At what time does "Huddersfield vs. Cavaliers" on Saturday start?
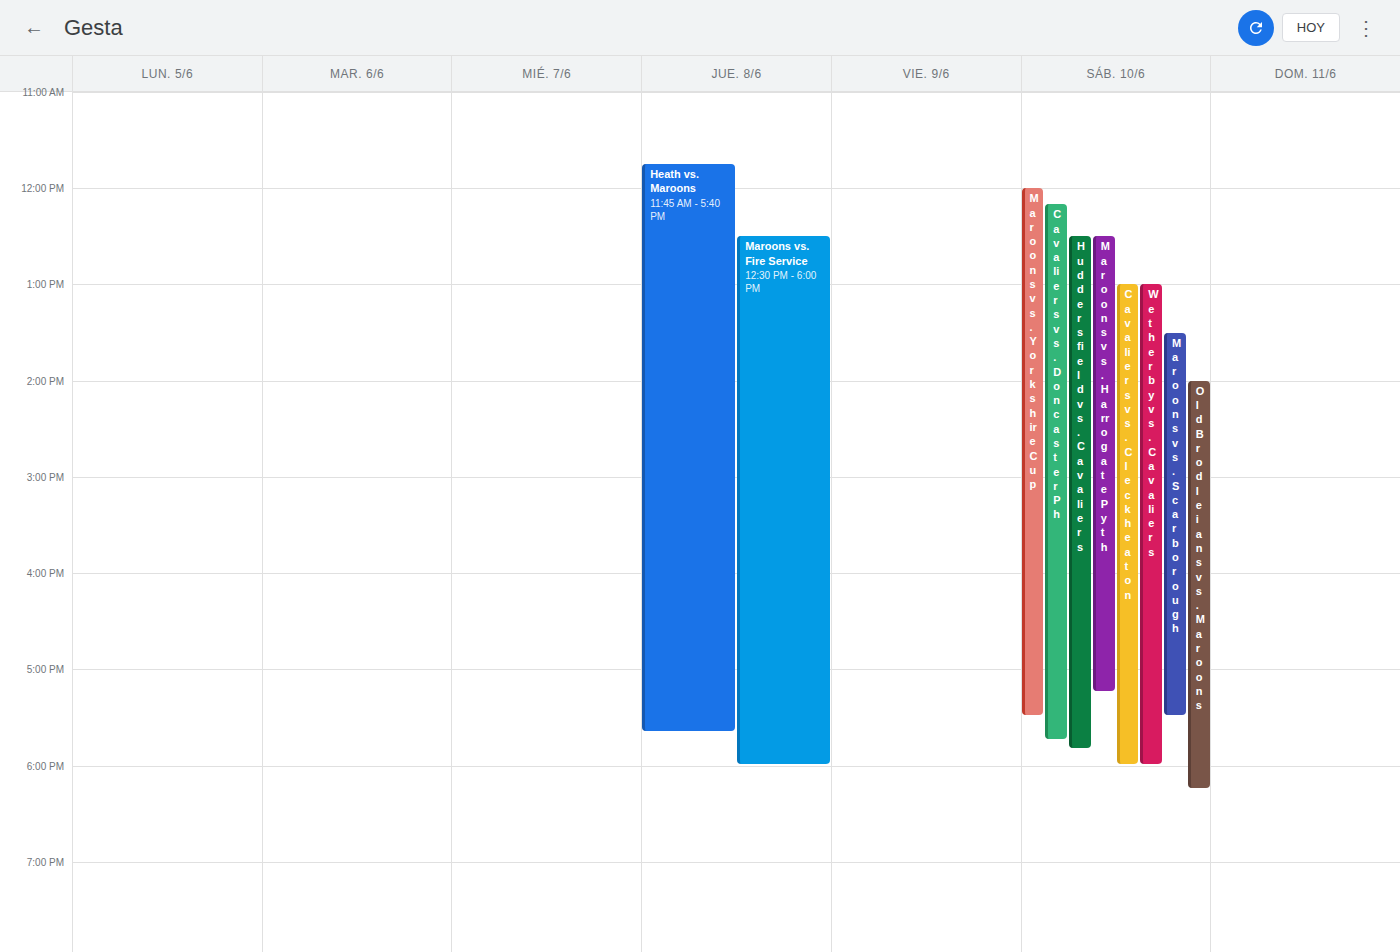
12:30 PM